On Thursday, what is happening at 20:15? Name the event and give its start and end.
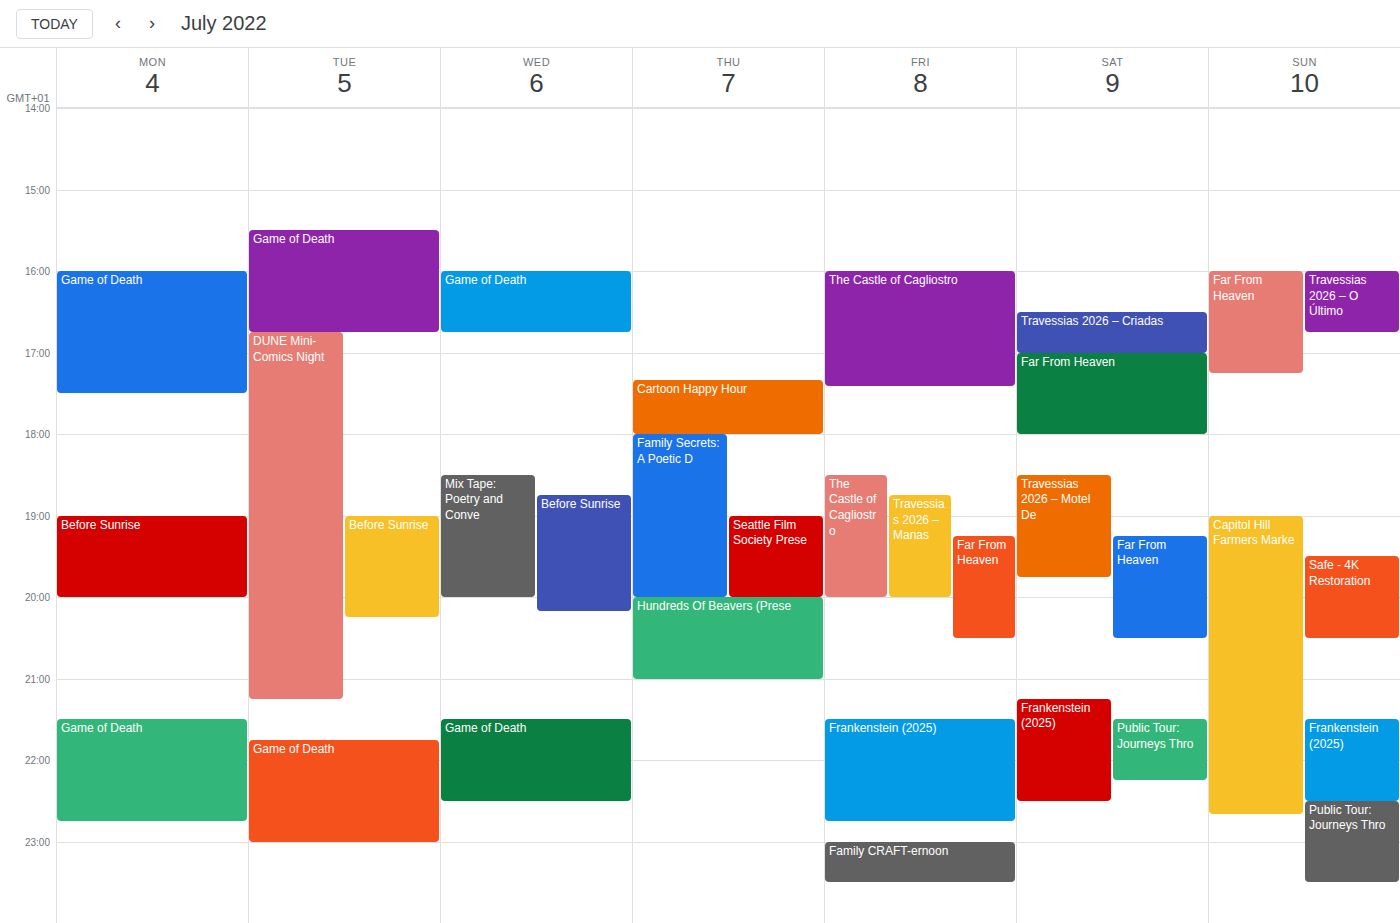
"Hundreds Of Beavers (Prese", 20:00 to 21:00